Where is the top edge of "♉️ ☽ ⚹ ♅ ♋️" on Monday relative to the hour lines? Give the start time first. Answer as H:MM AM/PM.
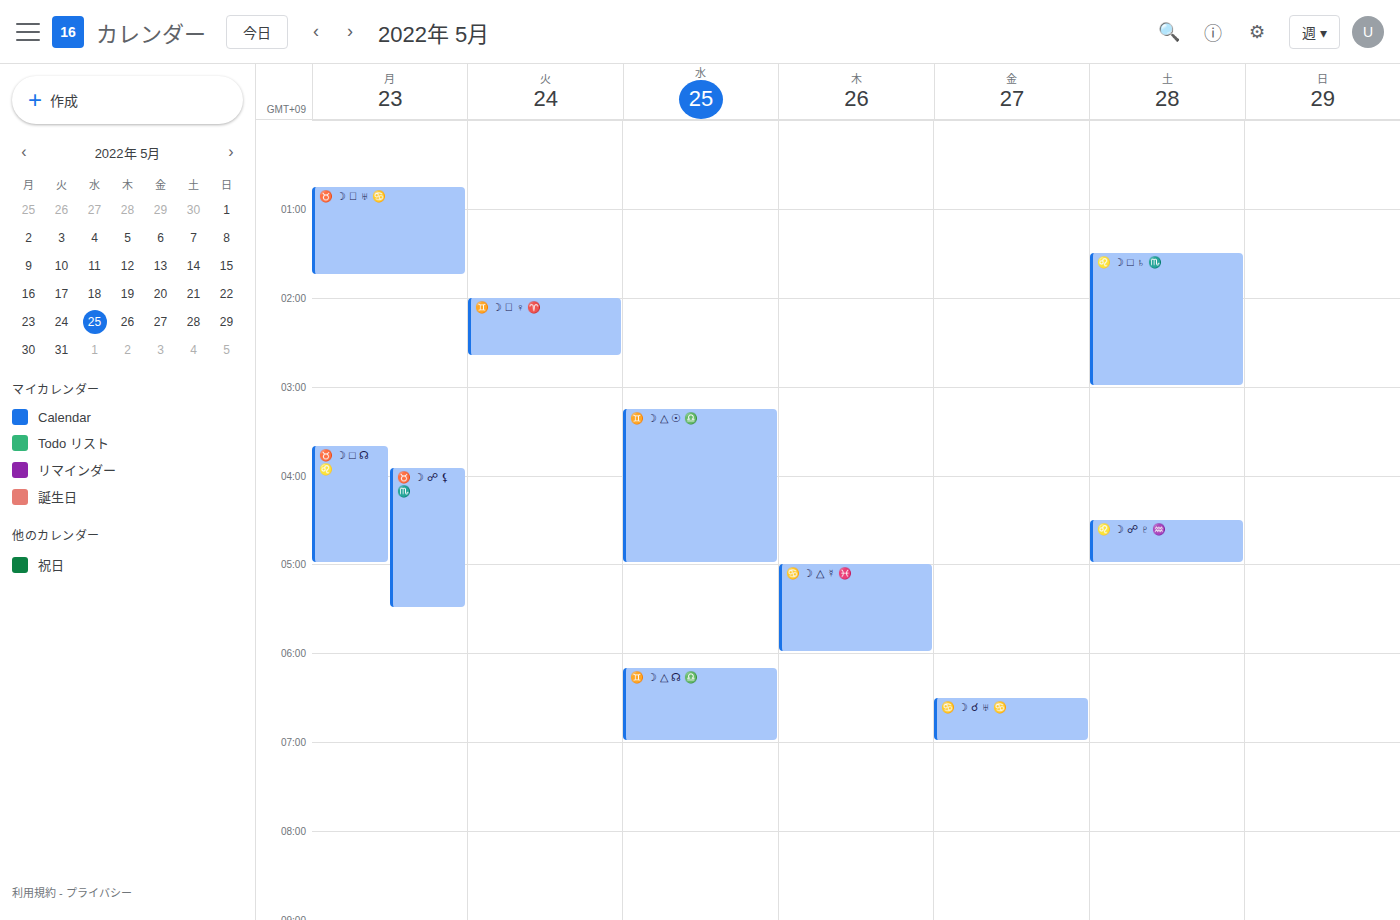
12:45 AM -- neither: three quarters of the way from the 12 AM line to the 1 AM line.